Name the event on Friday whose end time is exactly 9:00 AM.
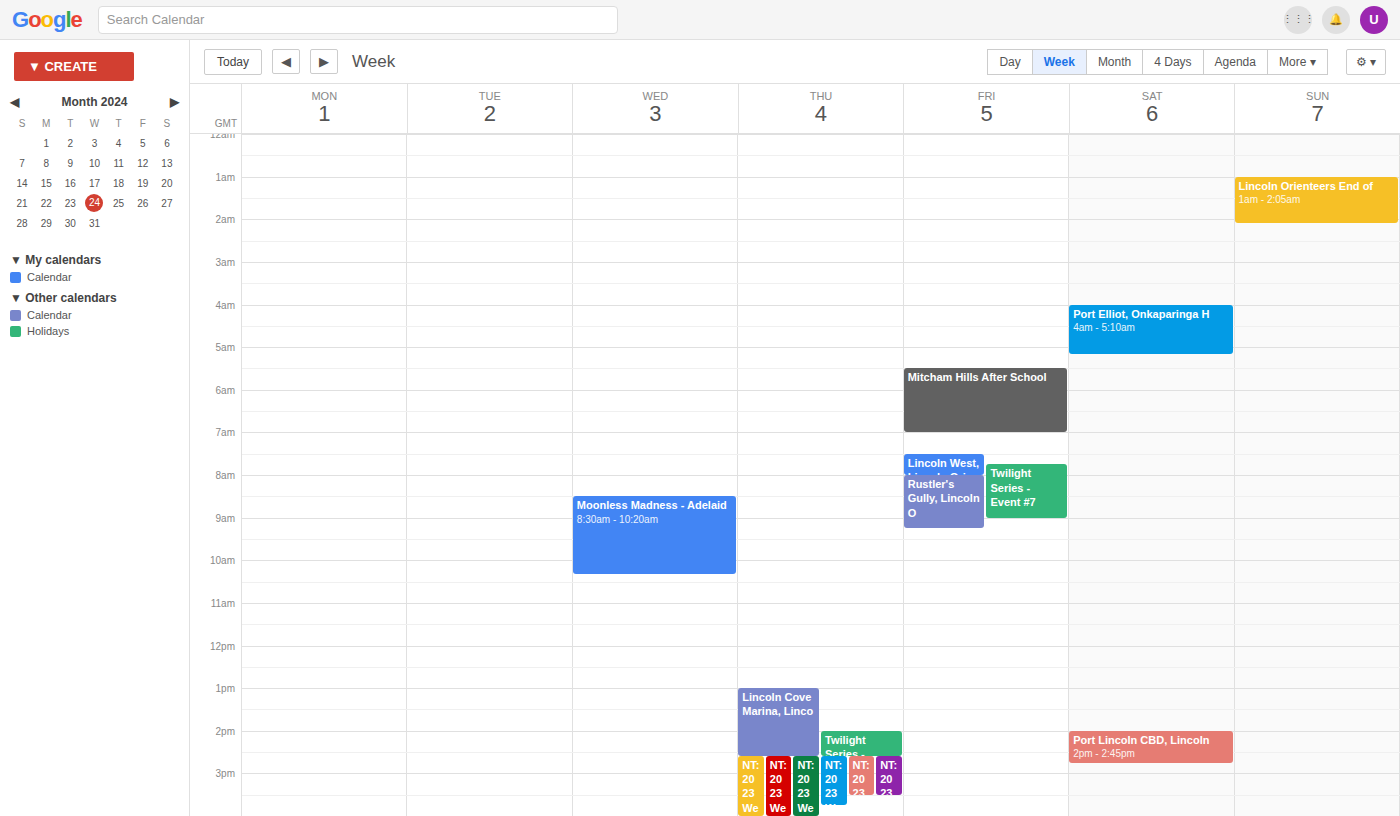
"Twilight Series - Event #7"